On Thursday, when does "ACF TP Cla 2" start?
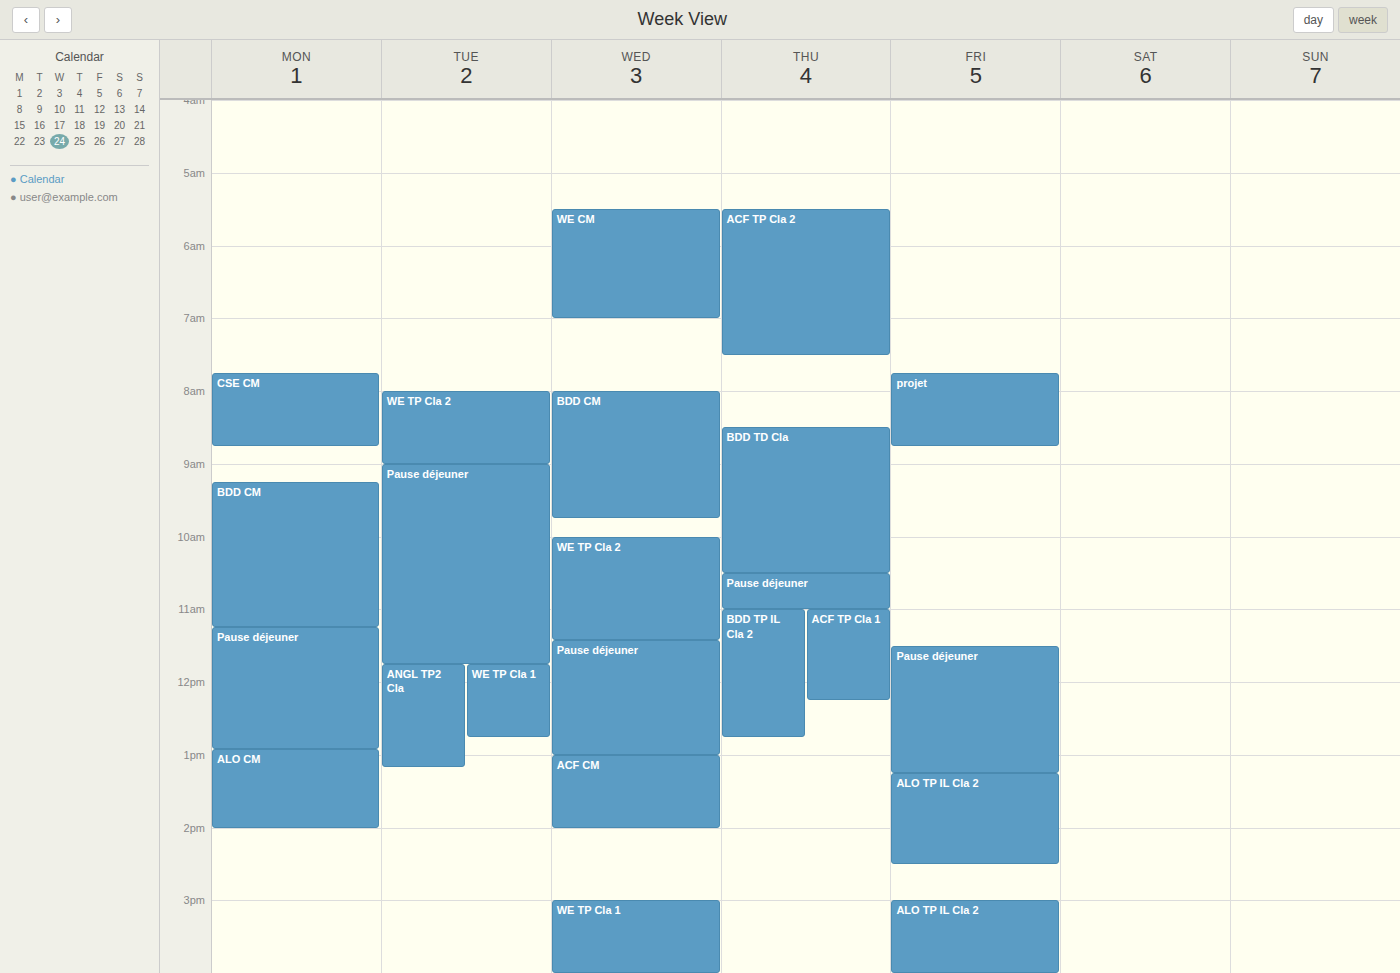
5:30 AM